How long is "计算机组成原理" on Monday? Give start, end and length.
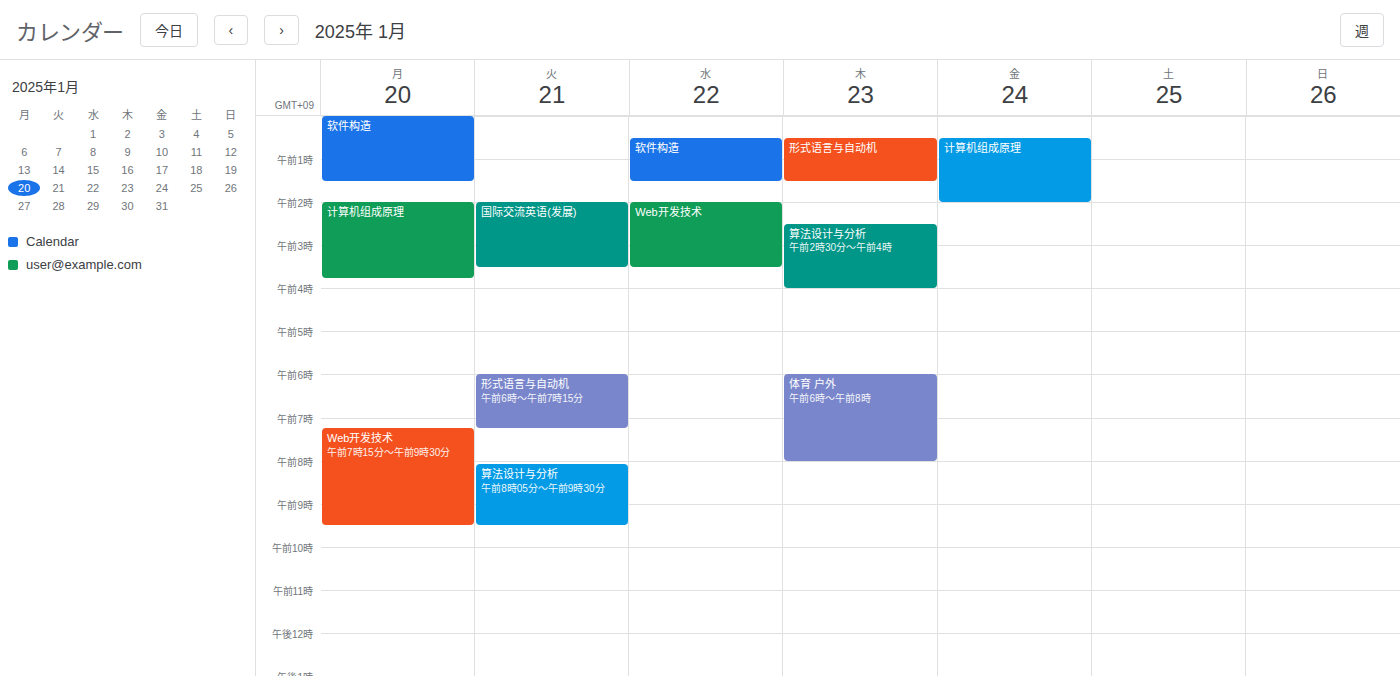
2:00 AM to 3:45 AM, 1 hour 45 minutes